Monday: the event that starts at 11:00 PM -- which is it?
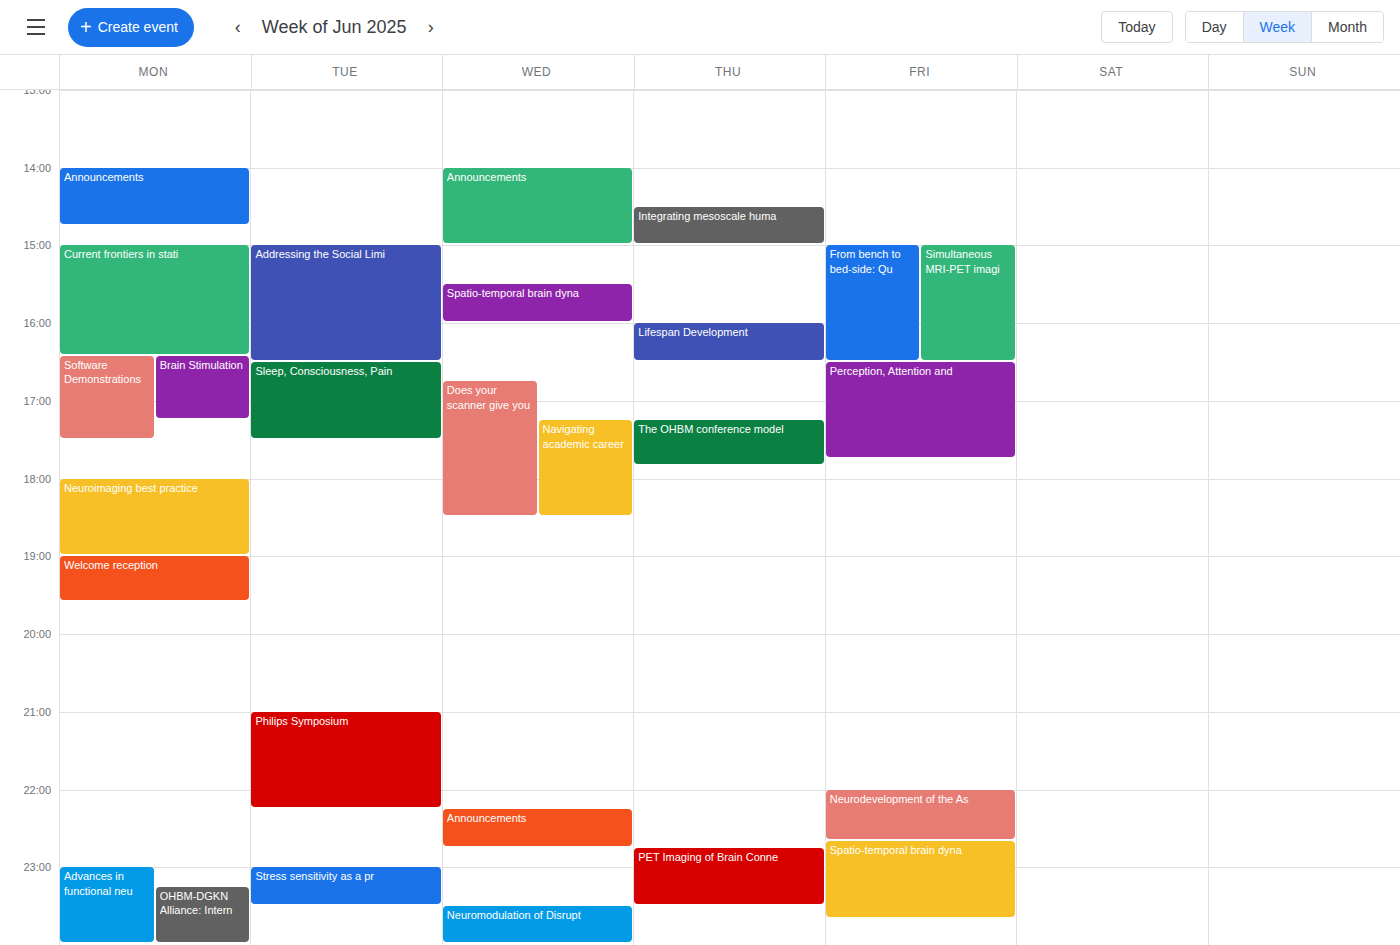
"Advances in functional neu"